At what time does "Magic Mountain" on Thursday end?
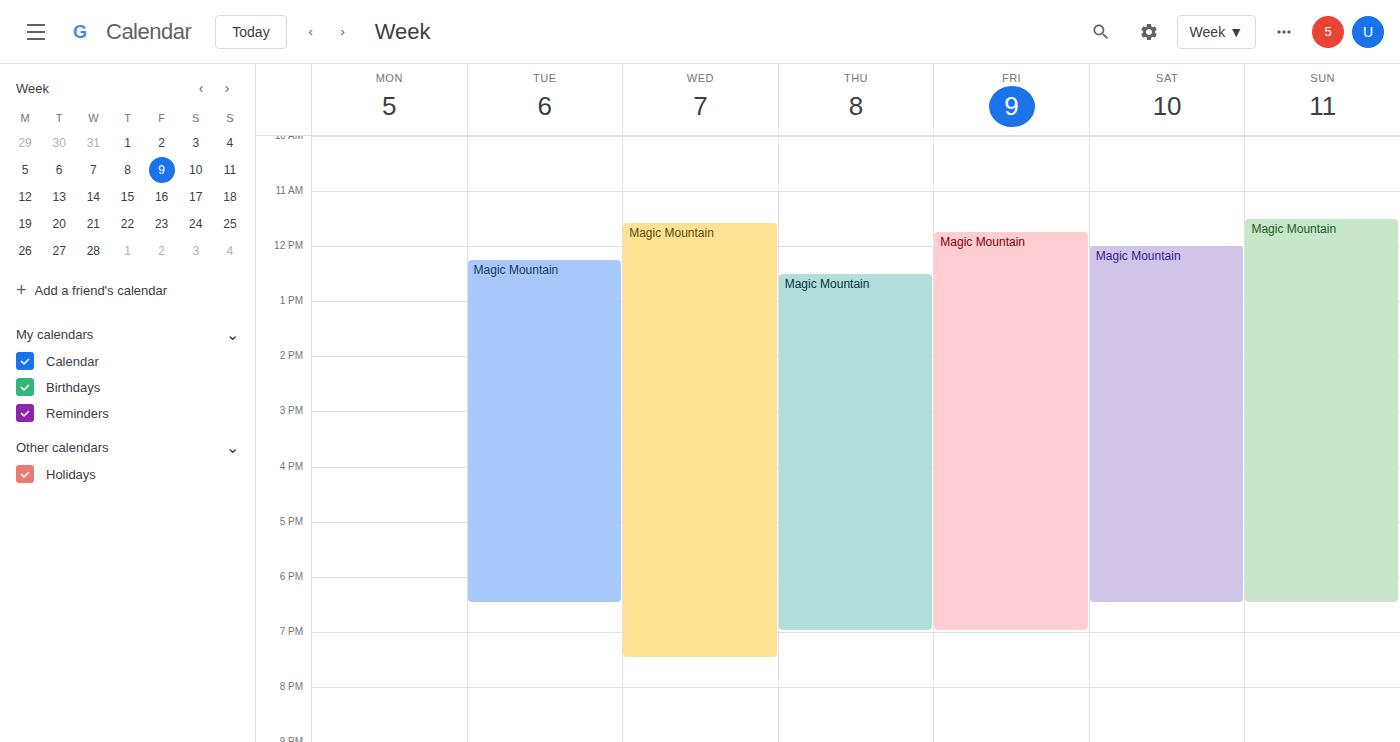
7:00 PM